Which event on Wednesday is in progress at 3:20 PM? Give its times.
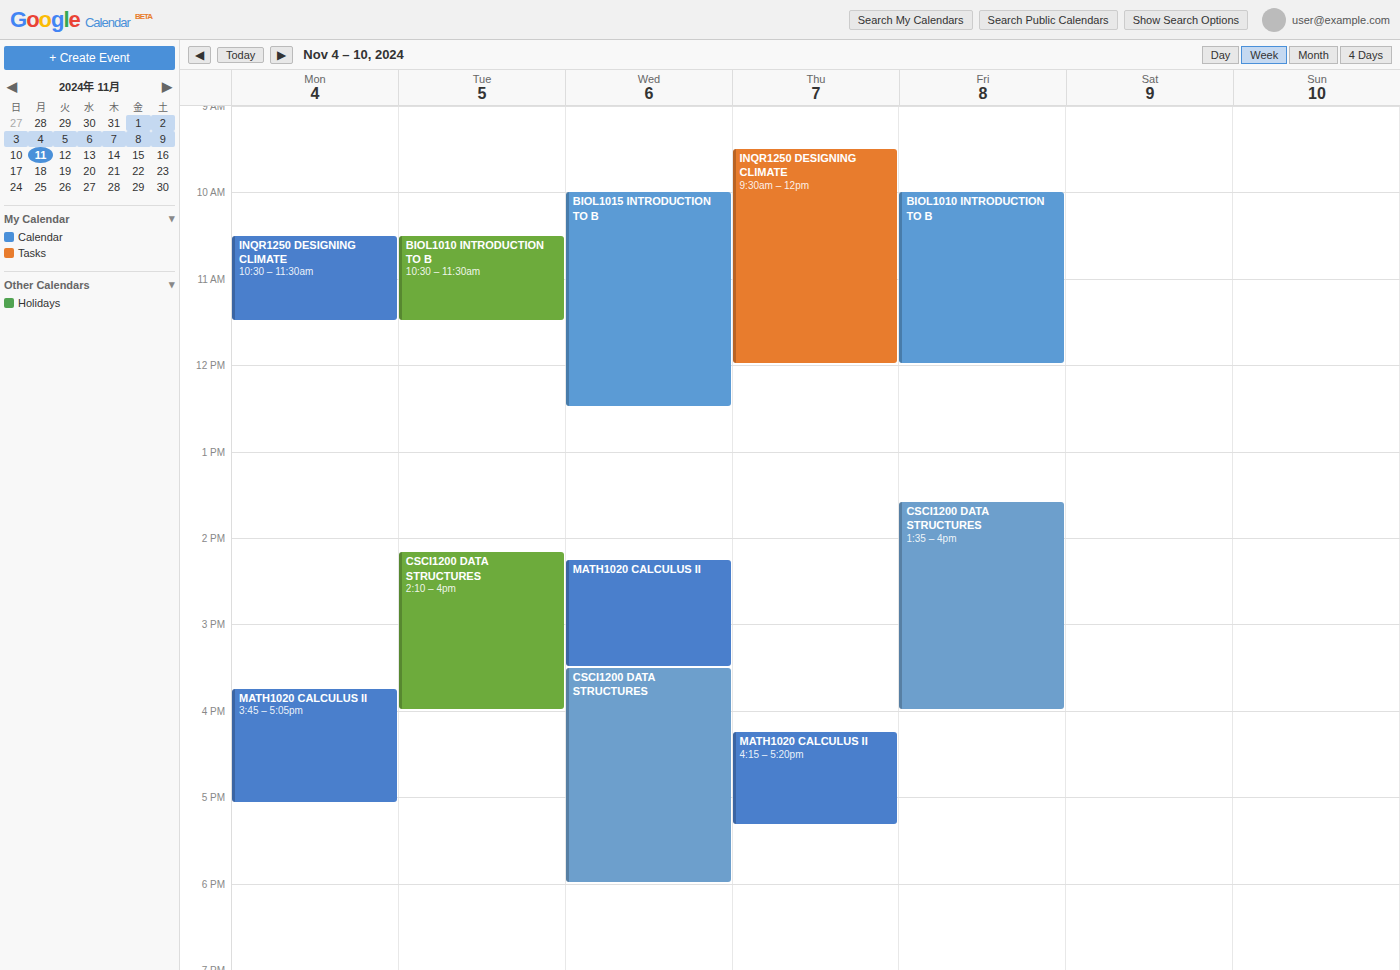
"MATH1020 CALCULUS II", 2:15 PM to 3:30 PM